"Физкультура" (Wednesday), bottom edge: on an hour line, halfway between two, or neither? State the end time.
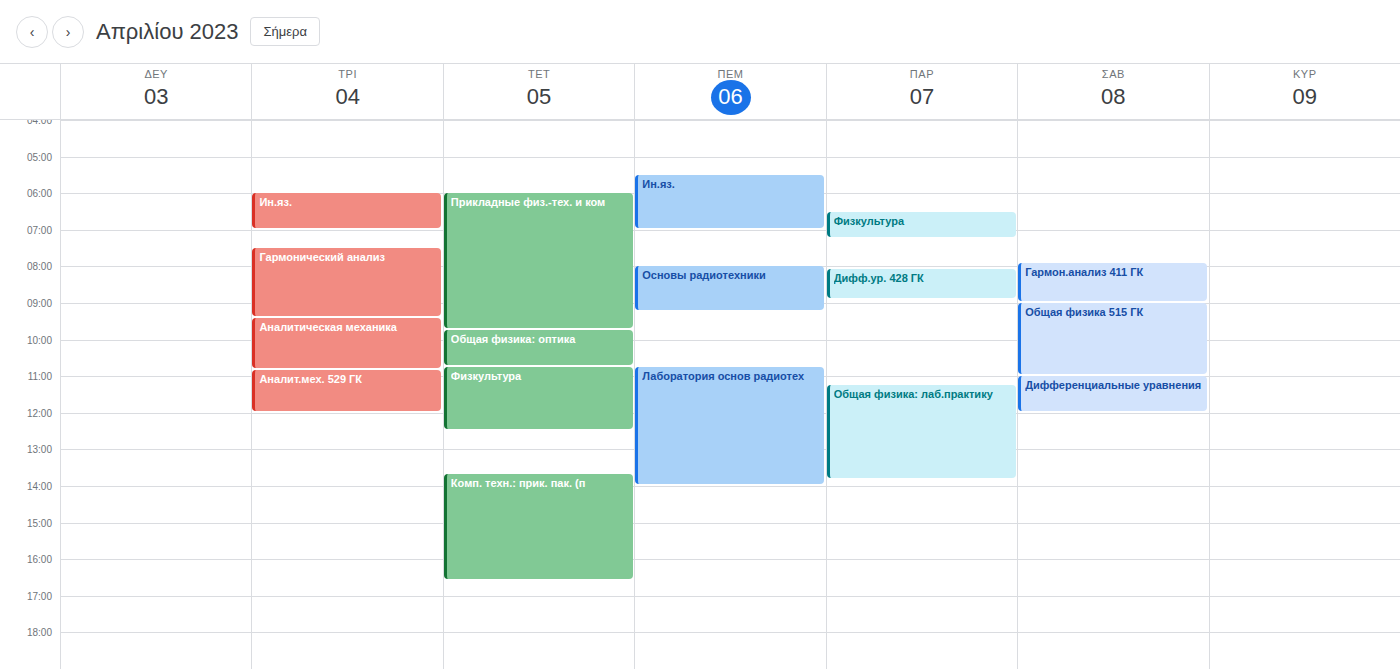
12:30 PM -- halfway between the 12 PM and 1 PM lines.